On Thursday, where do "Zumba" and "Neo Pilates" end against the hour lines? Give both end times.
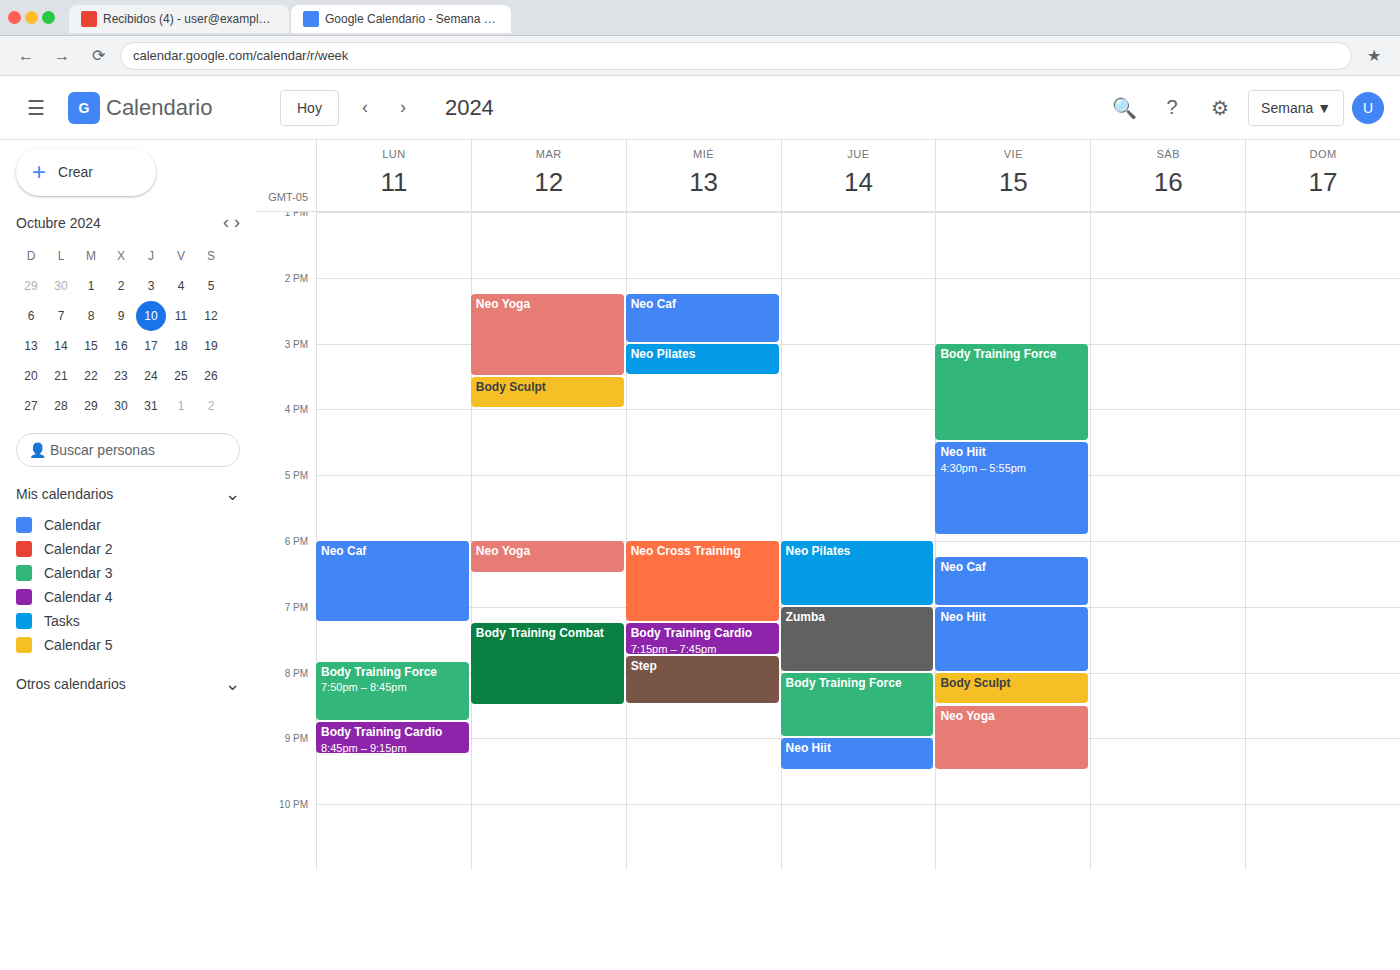
"Zumba": 20:00, exactly on the 20:00 line. "Neo Pilates": 19:00, exactly on the 19:00 line.